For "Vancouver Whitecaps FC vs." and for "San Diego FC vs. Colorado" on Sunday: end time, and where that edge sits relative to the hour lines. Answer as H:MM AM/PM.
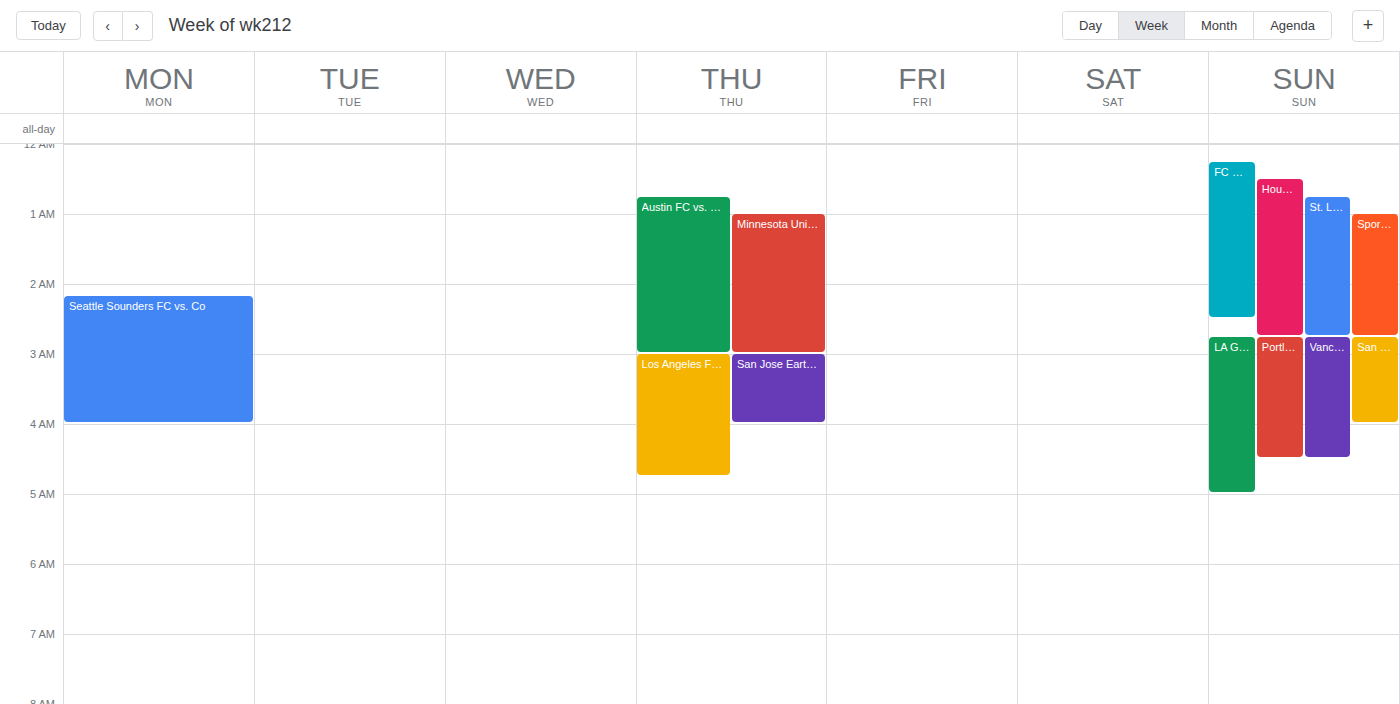
"Vancouver Whitecaps FC vs.": 4:30 AM, halfway between the 4 AM and 5 AM lines. "San Diego FC vs. Colorado": 4:00 AM, exactly on the 4 AM line.